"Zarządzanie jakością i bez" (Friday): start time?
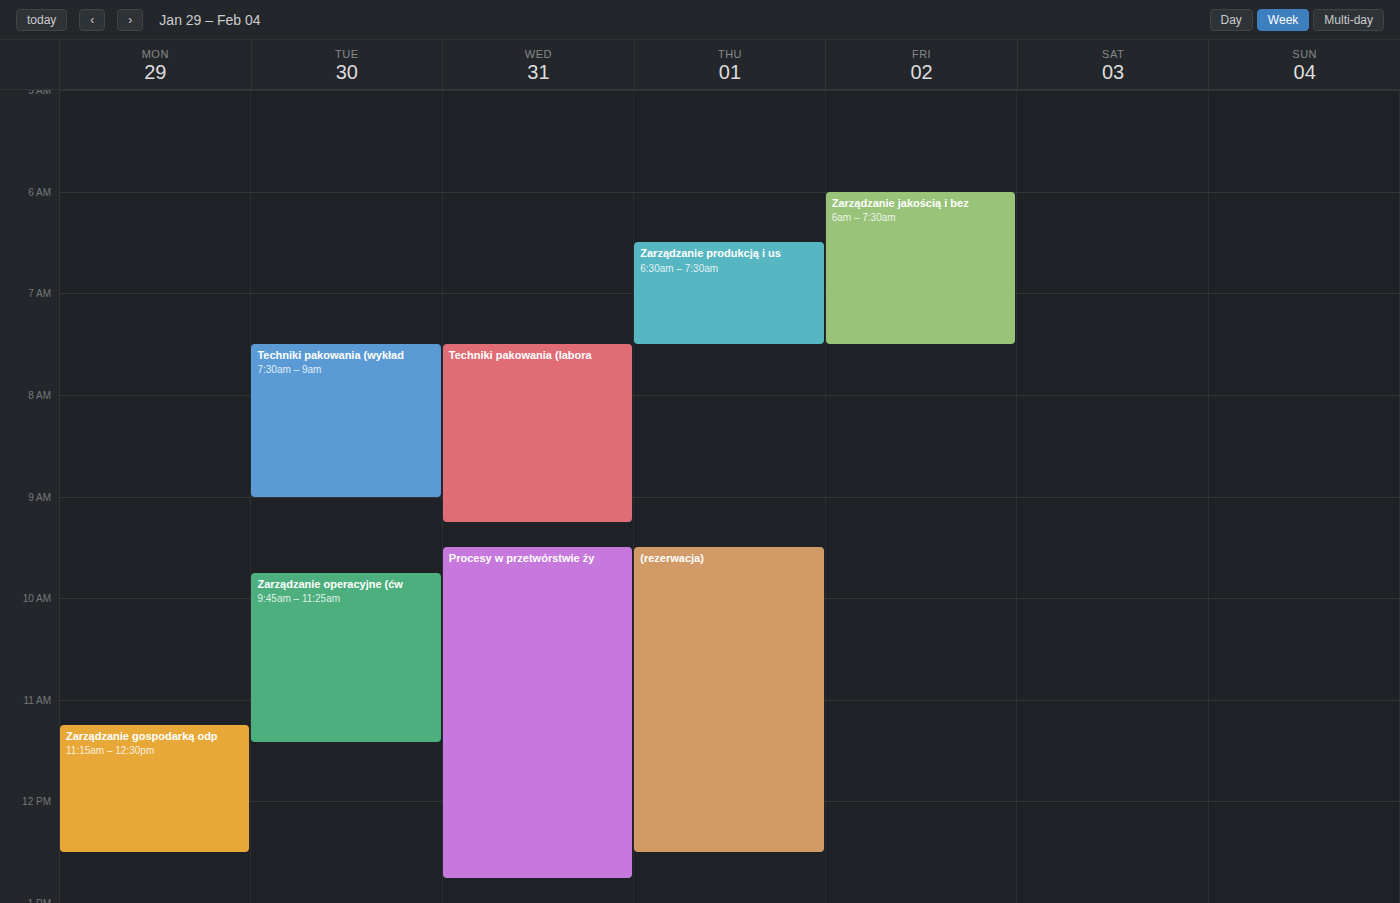
06:00